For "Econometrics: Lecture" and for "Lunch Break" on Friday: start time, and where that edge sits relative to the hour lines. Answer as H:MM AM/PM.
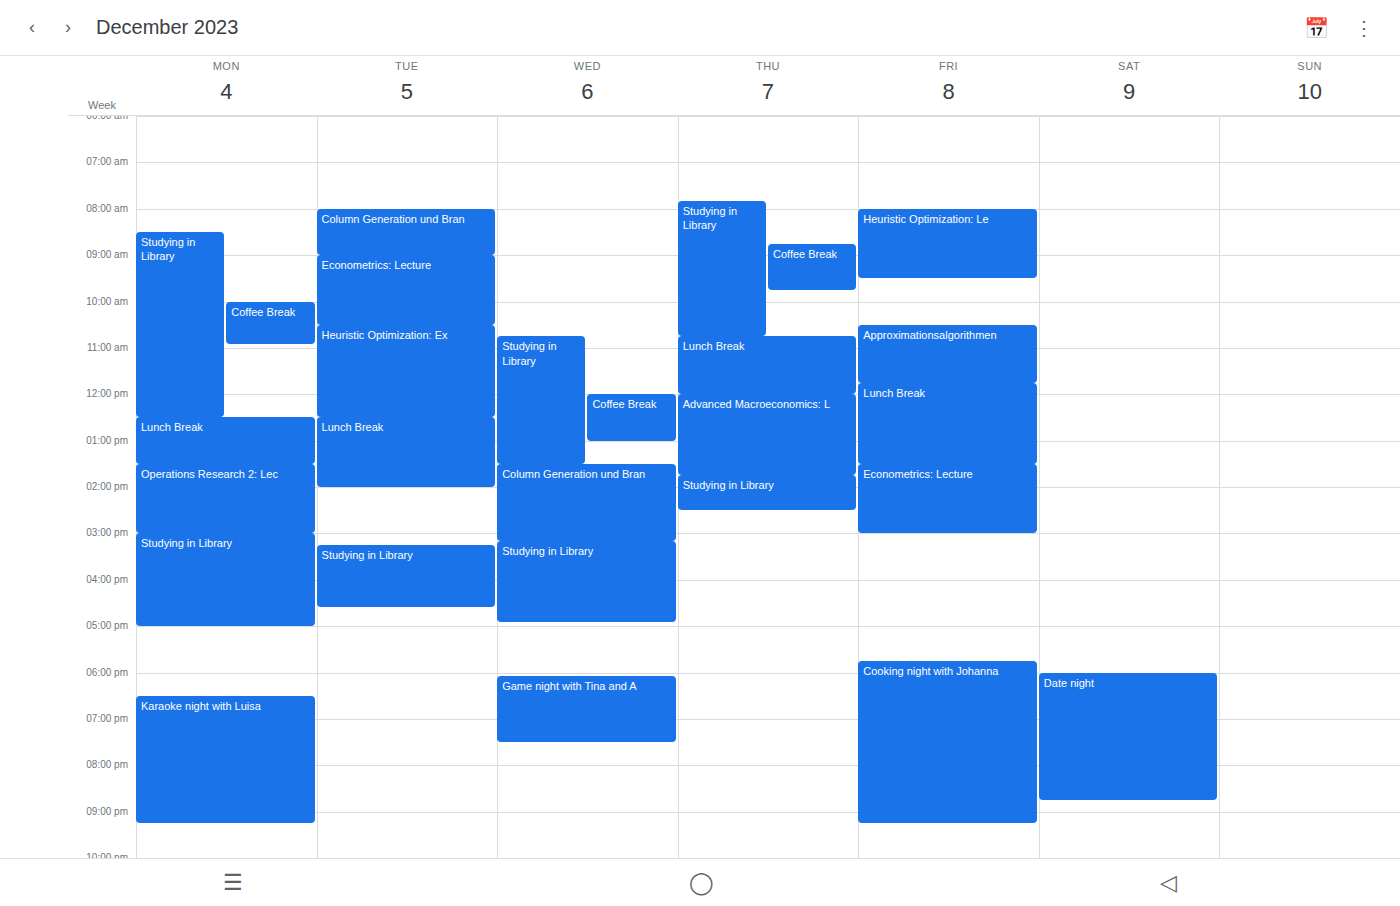
"Econometrics: Lecture": 1:30 PM, halfway between the 1 PM and 2 PM lines. "Lunch Break": 11:45 AM, neither: three quarters of the way from the 11 AM line to the 12 PM line.